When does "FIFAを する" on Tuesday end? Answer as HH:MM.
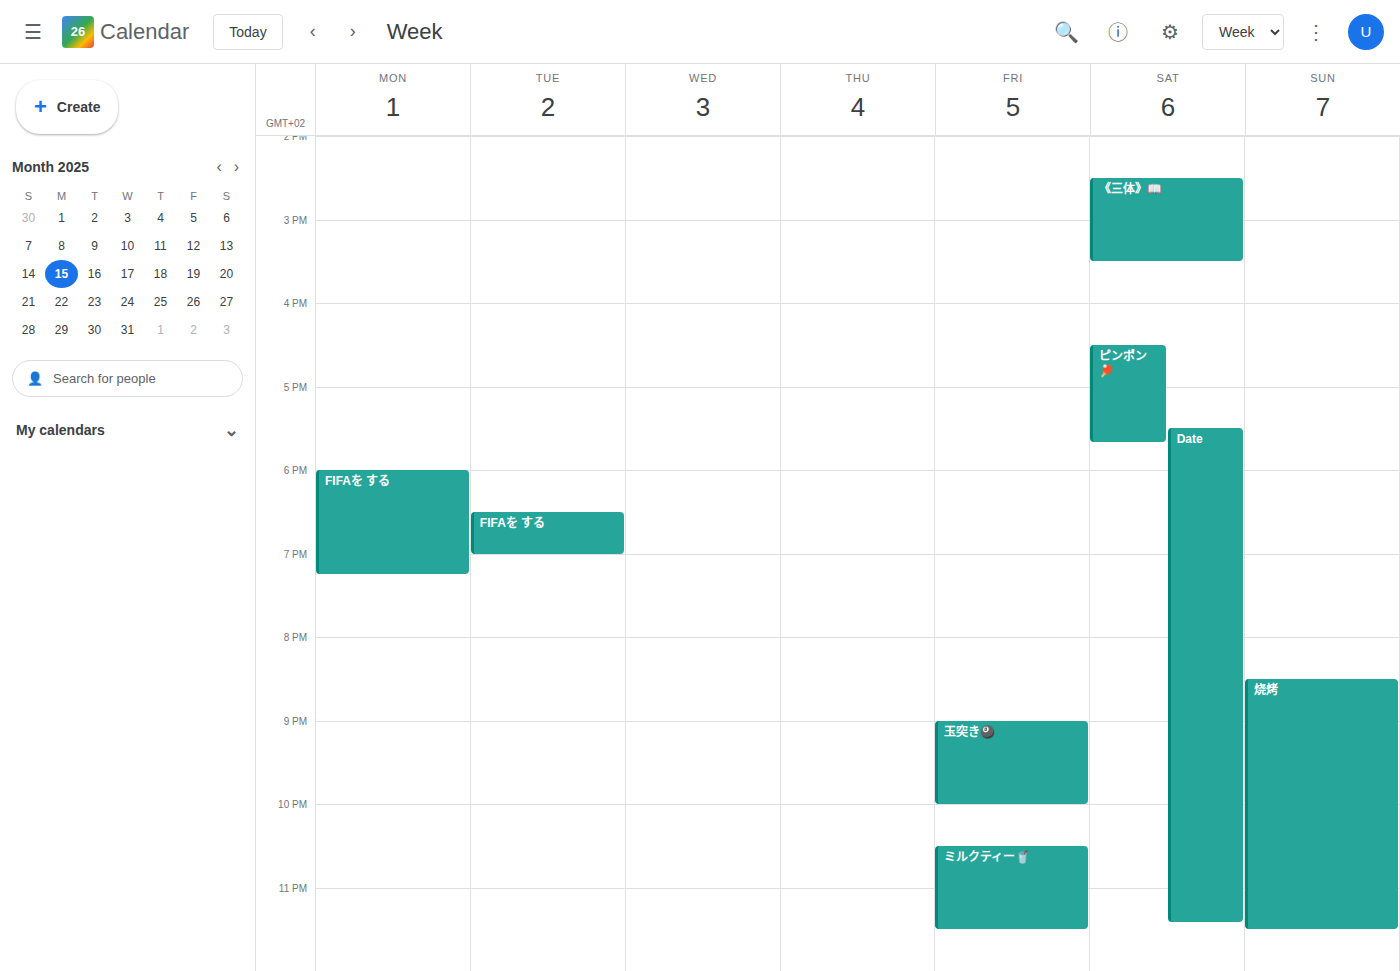
19:00